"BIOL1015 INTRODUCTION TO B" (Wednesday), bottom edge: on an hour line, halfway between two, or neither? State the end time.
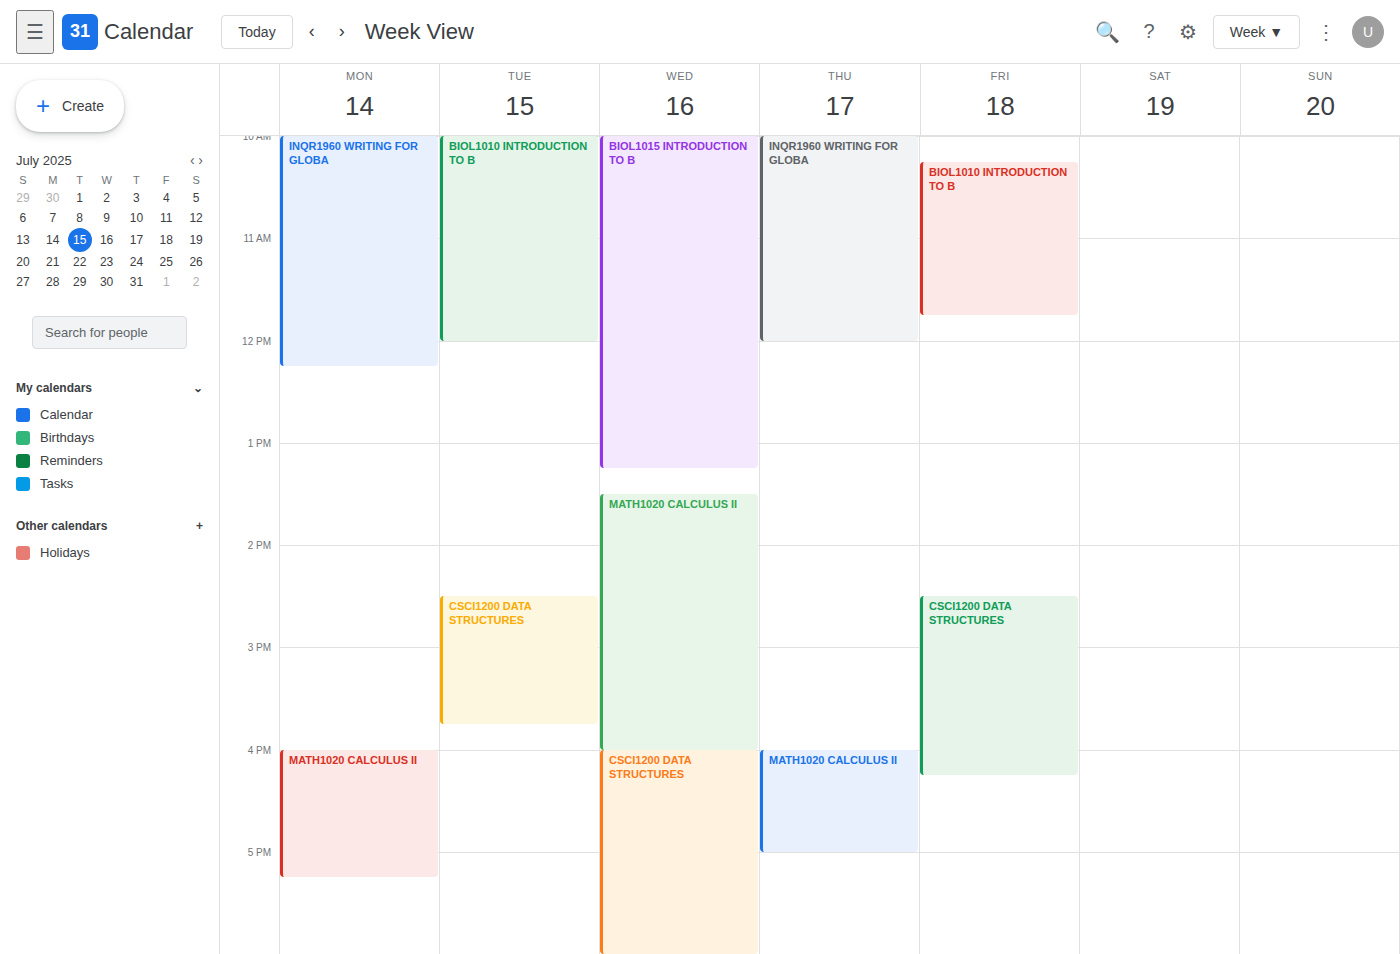
1:15 PM -- neither: a quarter of the way from the 1 PM line to the 2 PM line.